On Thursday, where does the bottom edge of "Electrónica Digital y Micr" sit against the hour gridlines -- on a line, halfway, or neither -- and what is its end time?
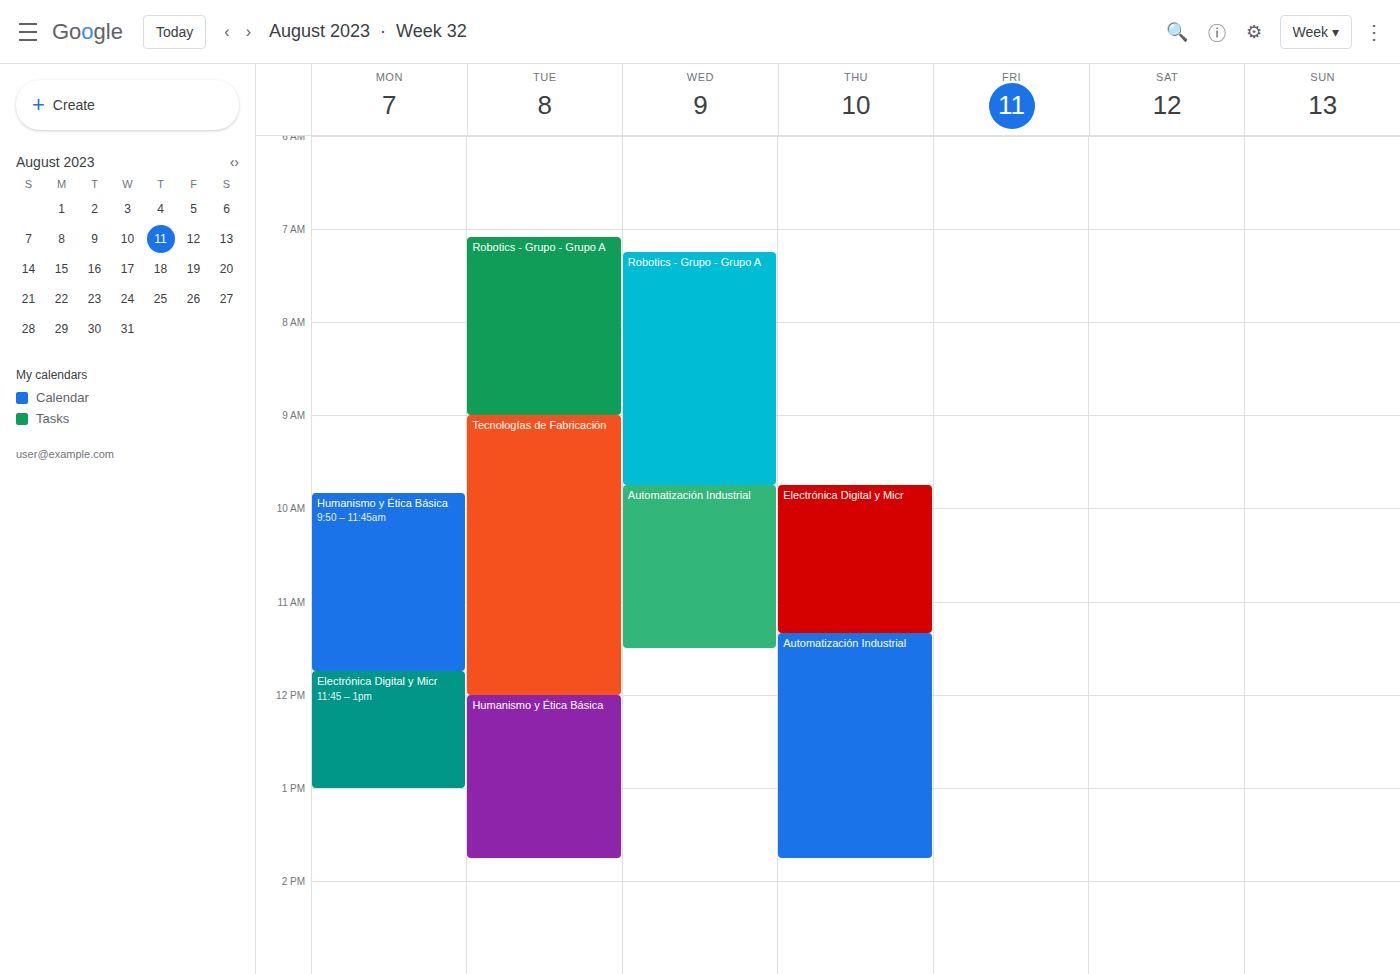
11:20 AM -- neither: 20 minutes below the 11 AM line and 40 minutes above the 12 PM line.